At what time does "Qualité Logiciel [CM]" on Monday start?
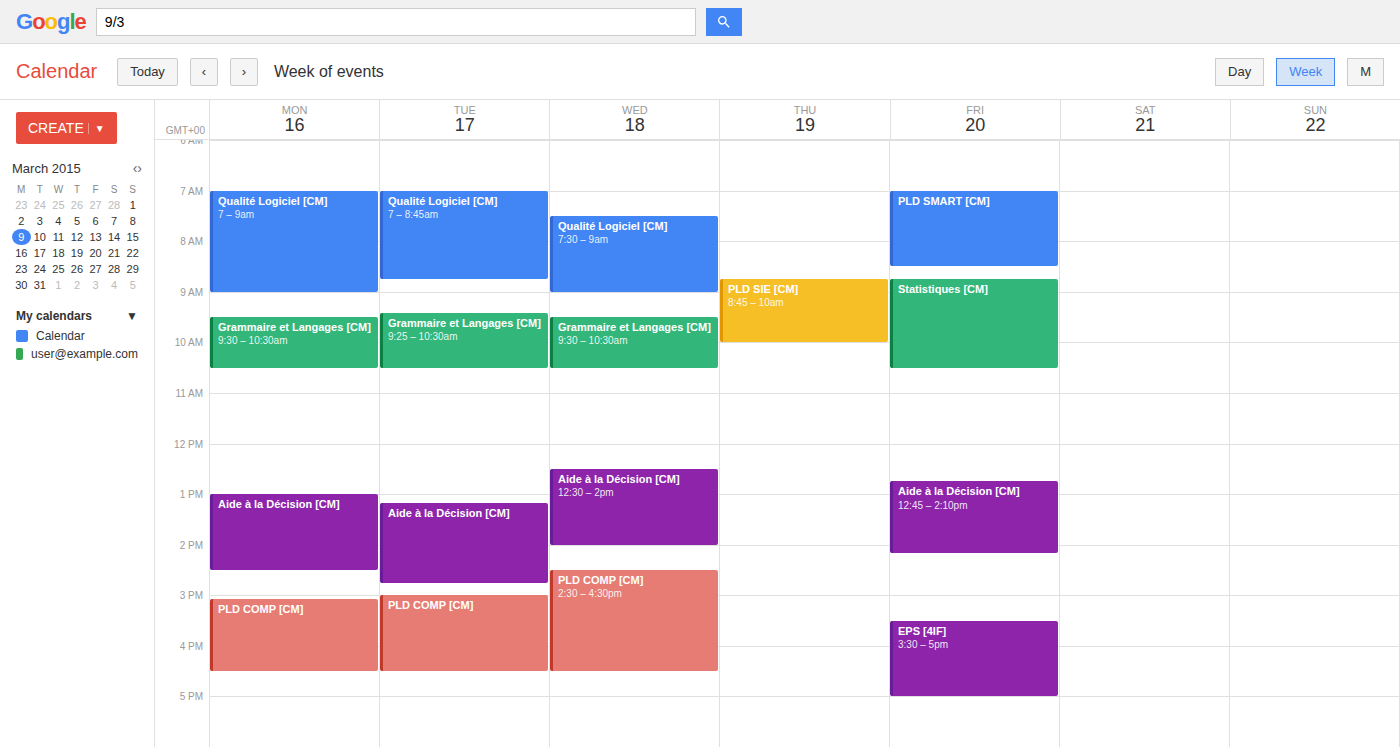
7:00 AM